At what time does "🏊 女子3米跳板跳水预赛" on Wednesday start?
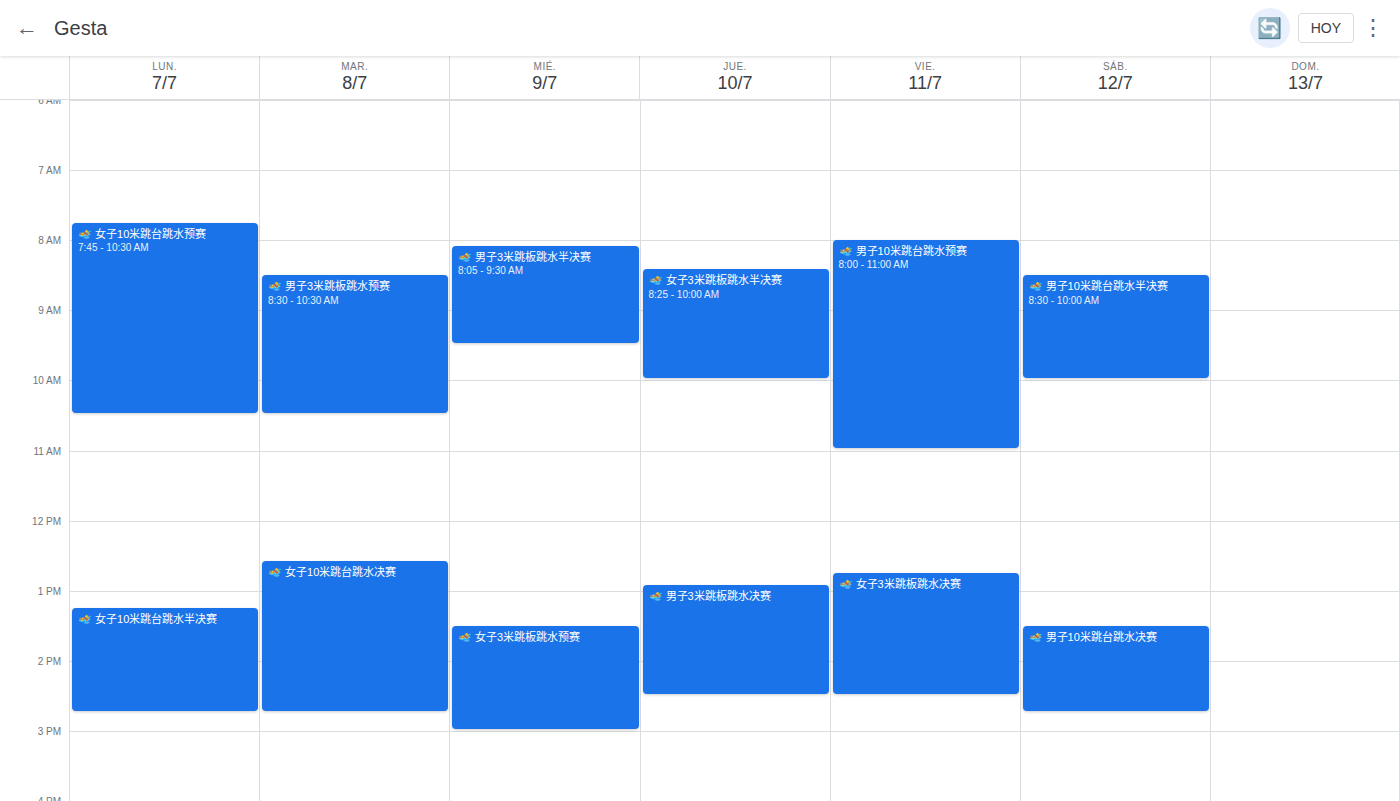
1:30 PM